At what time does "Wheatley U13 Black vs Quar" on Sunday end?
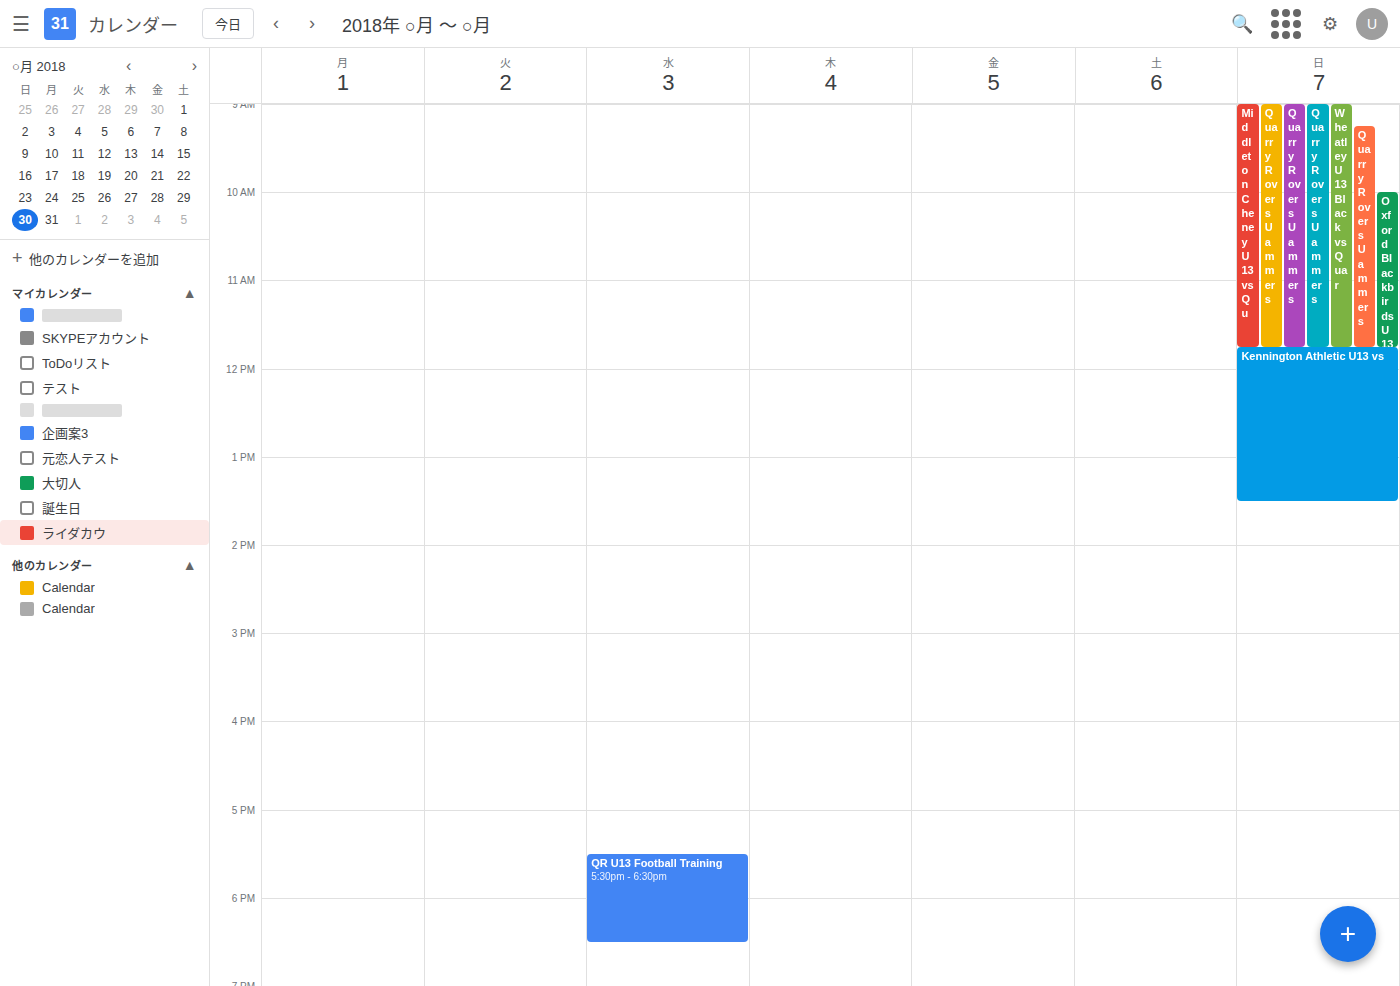
11:45 AM